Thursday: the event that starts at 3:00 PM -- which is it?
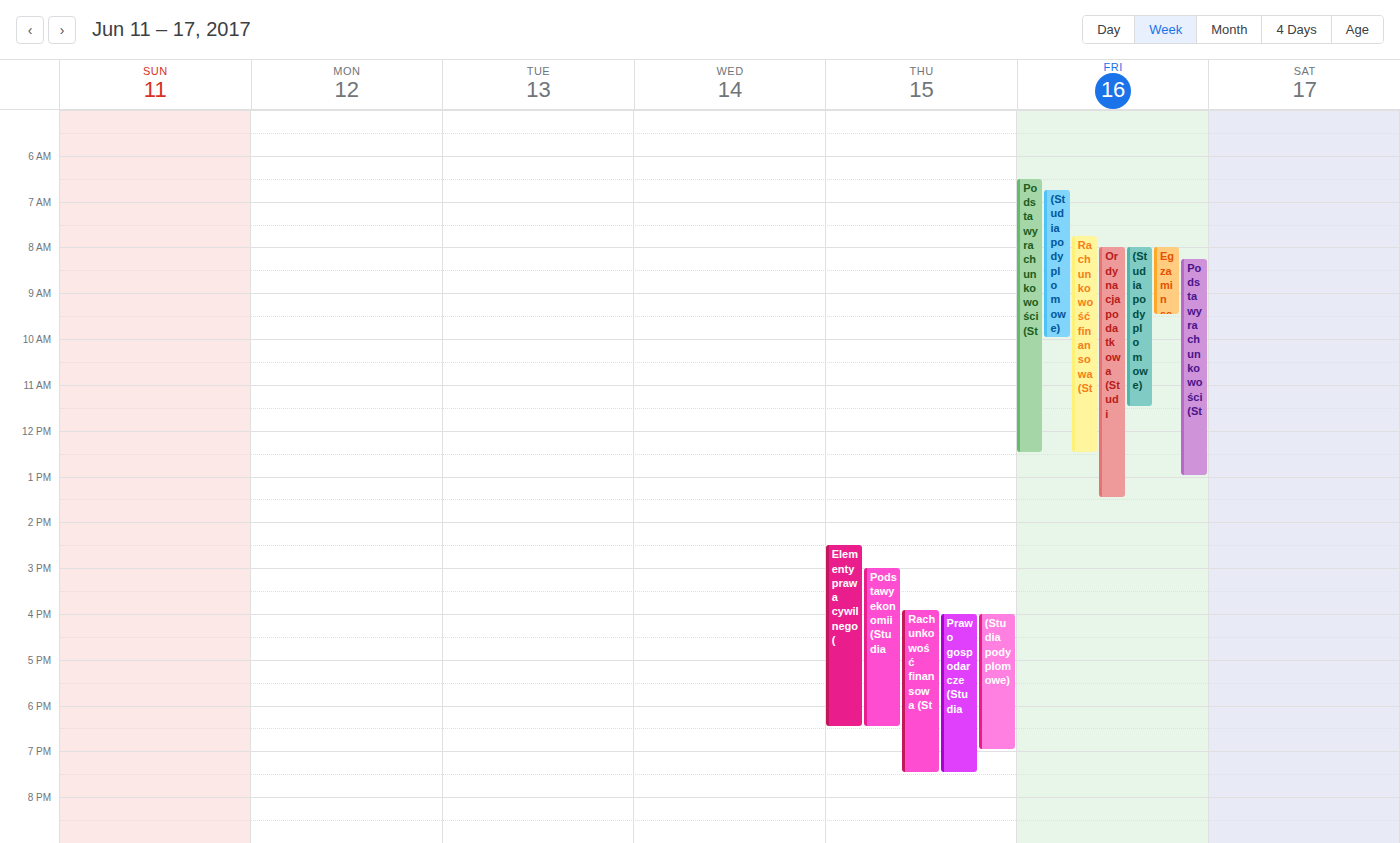
"Podstawy ekonomii (Studia"